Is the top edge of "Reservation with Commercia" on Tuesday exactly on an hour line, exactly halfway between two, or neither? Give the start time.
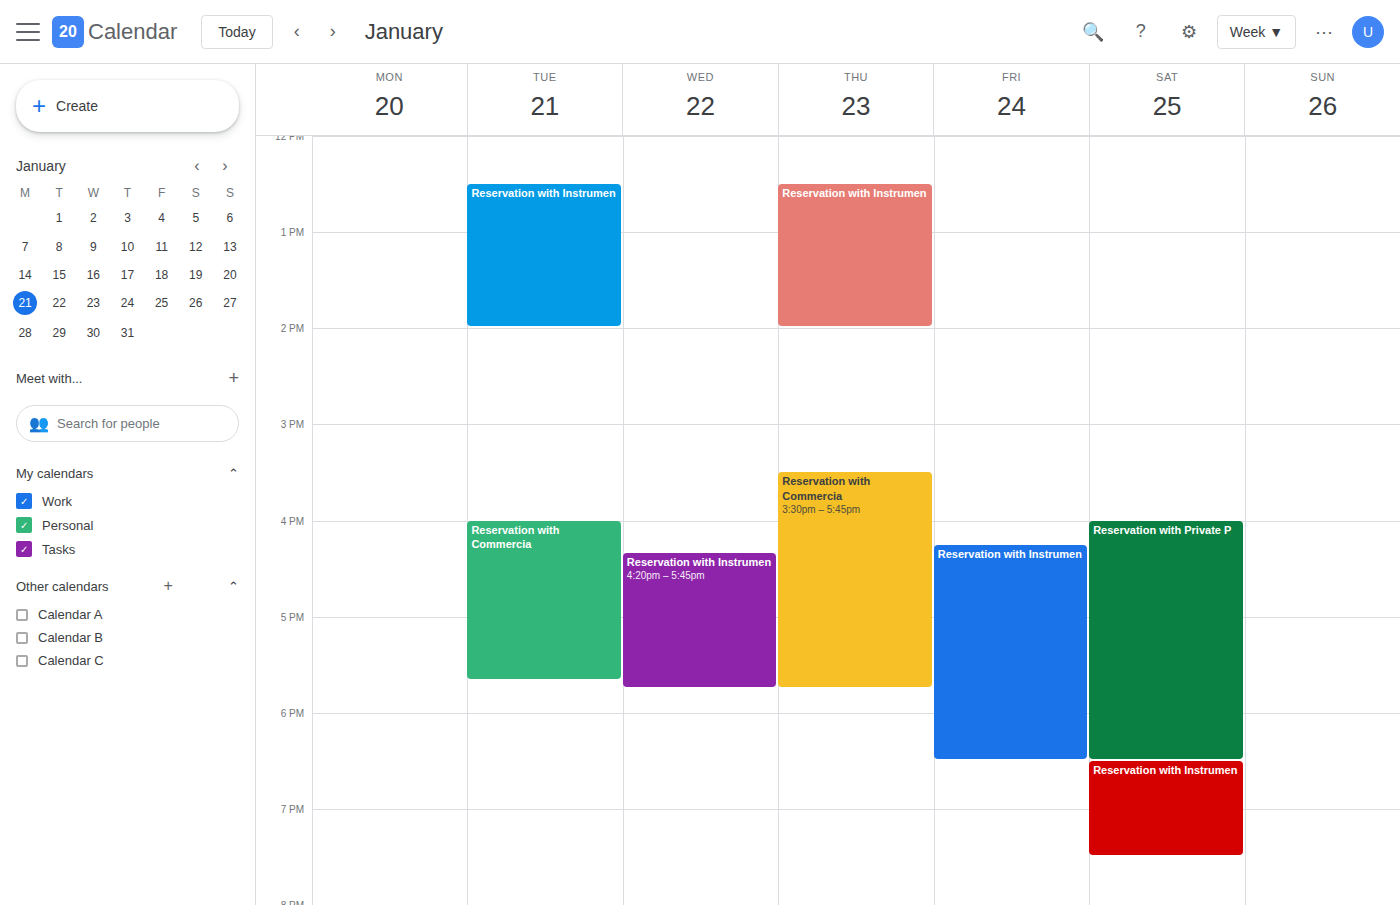
4:00 PM -- exactly on the 4 PM line.